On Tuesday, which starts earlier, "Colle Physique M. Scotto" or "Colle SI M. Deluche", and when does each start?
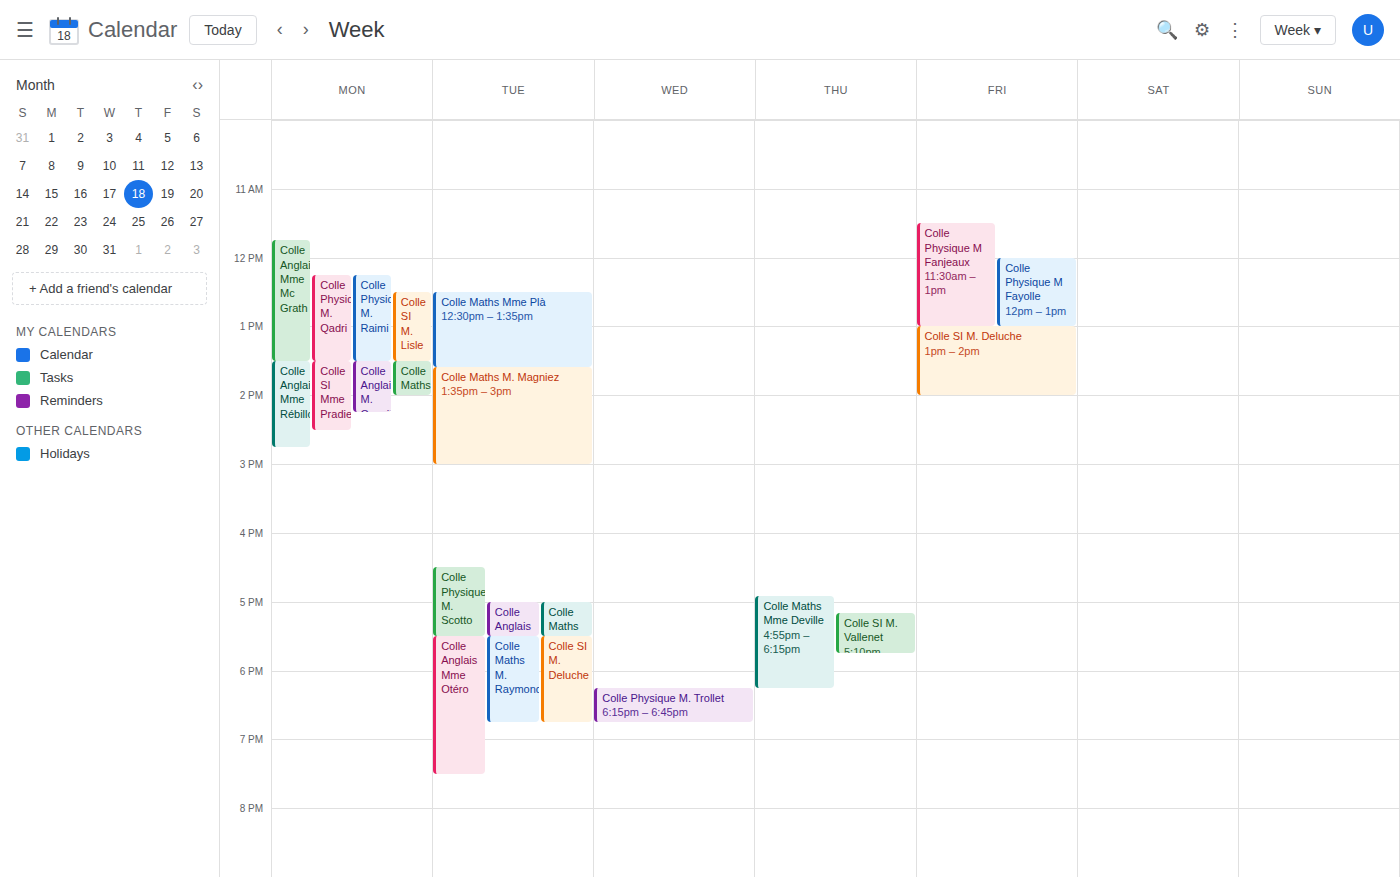
"Colle Physique M. Scotto" 4:30 PM; "Colle SI M. Deluche" 5:30 PM.